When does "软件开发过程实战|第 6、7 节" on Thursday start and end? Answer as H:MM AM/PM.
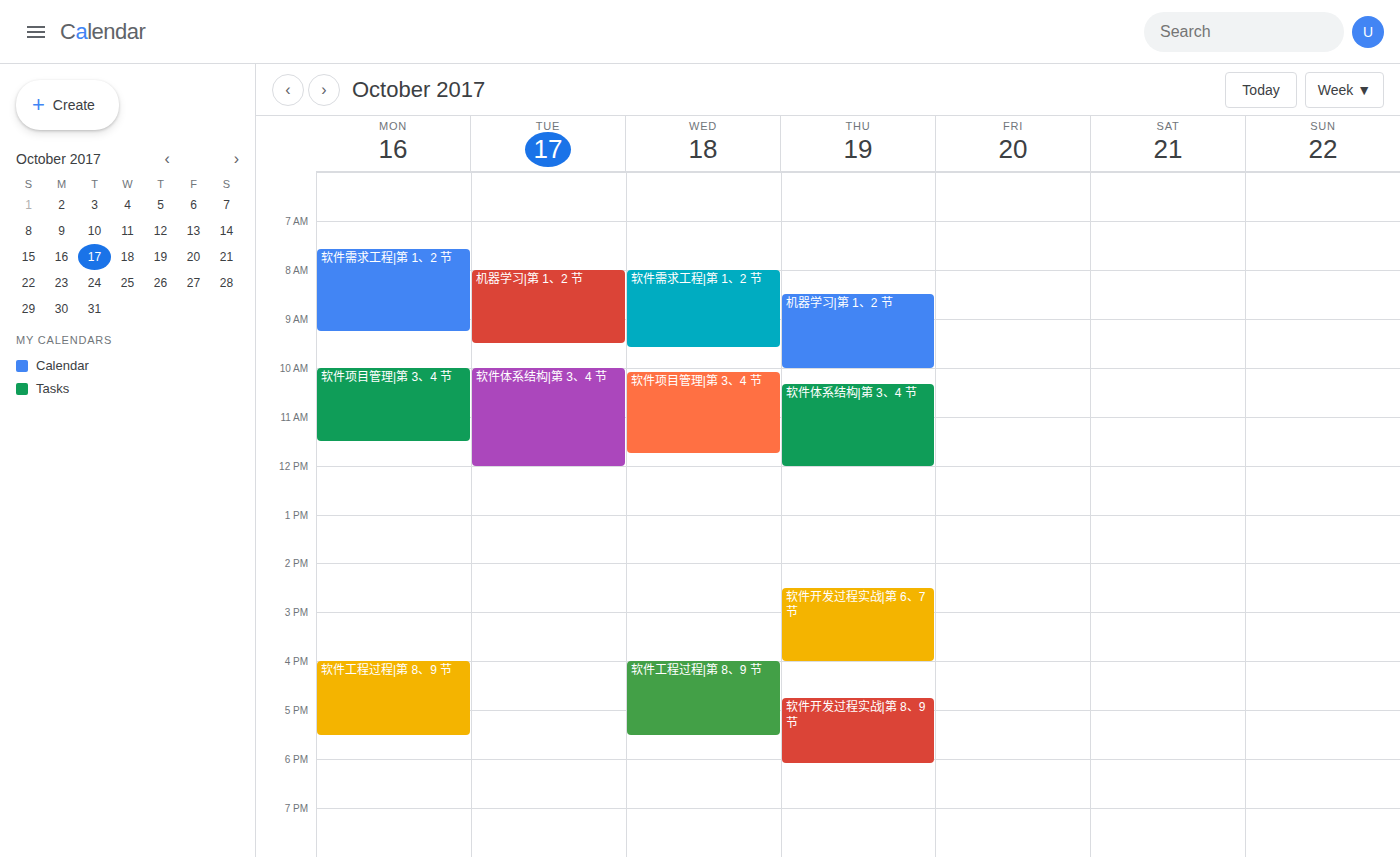
2:30 PM to 4:00 PM